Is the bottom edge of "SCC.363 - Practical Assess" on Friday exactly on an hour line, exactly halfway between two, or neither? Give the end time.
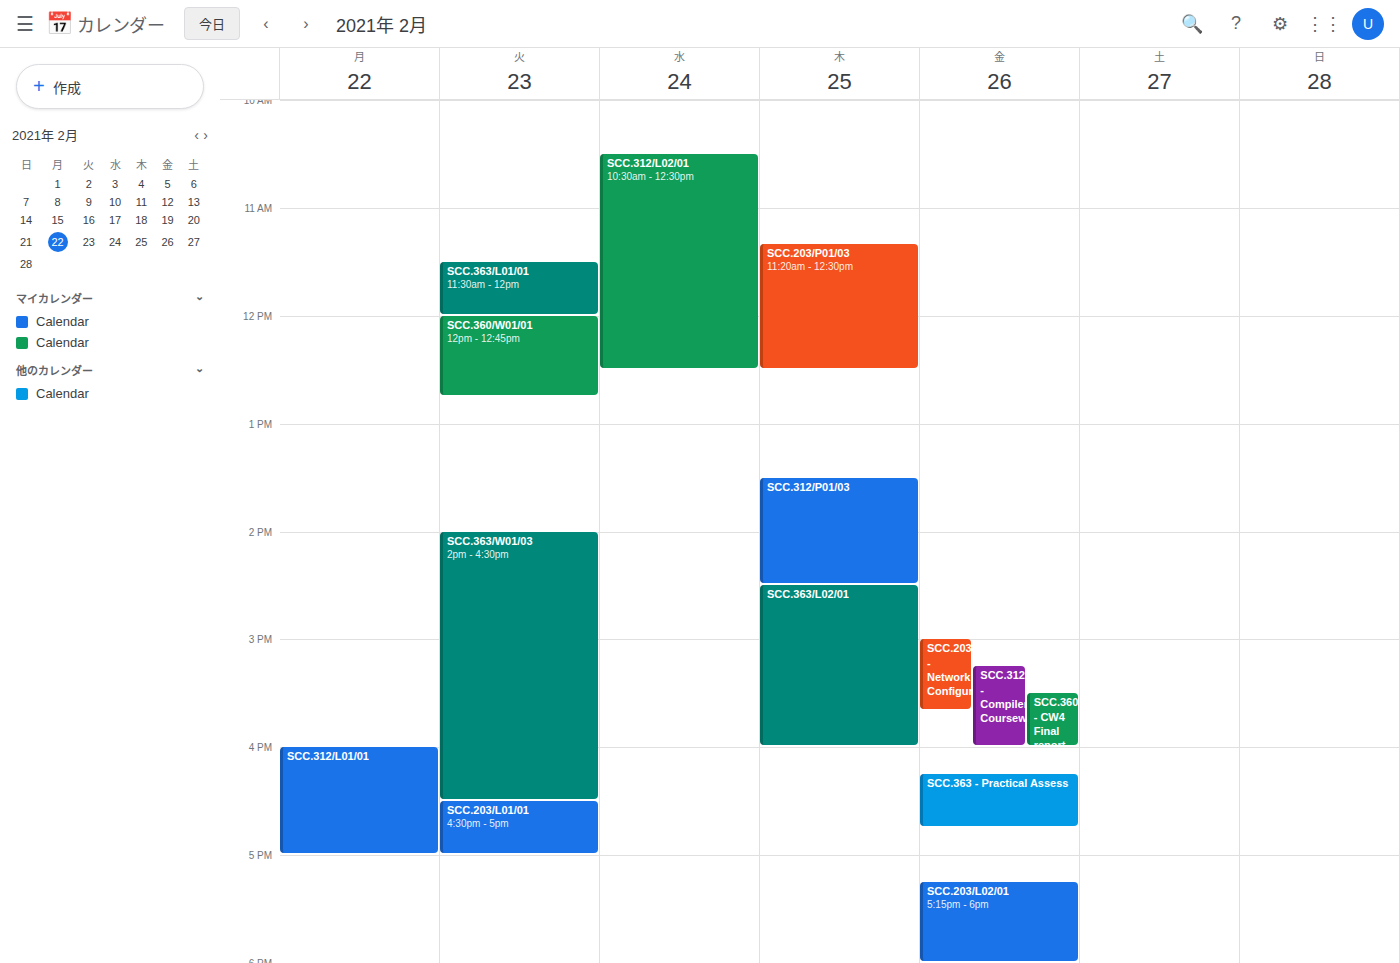
16:45 -- neither: three quarters of the way from the 16:00 line to the 17:00 line.